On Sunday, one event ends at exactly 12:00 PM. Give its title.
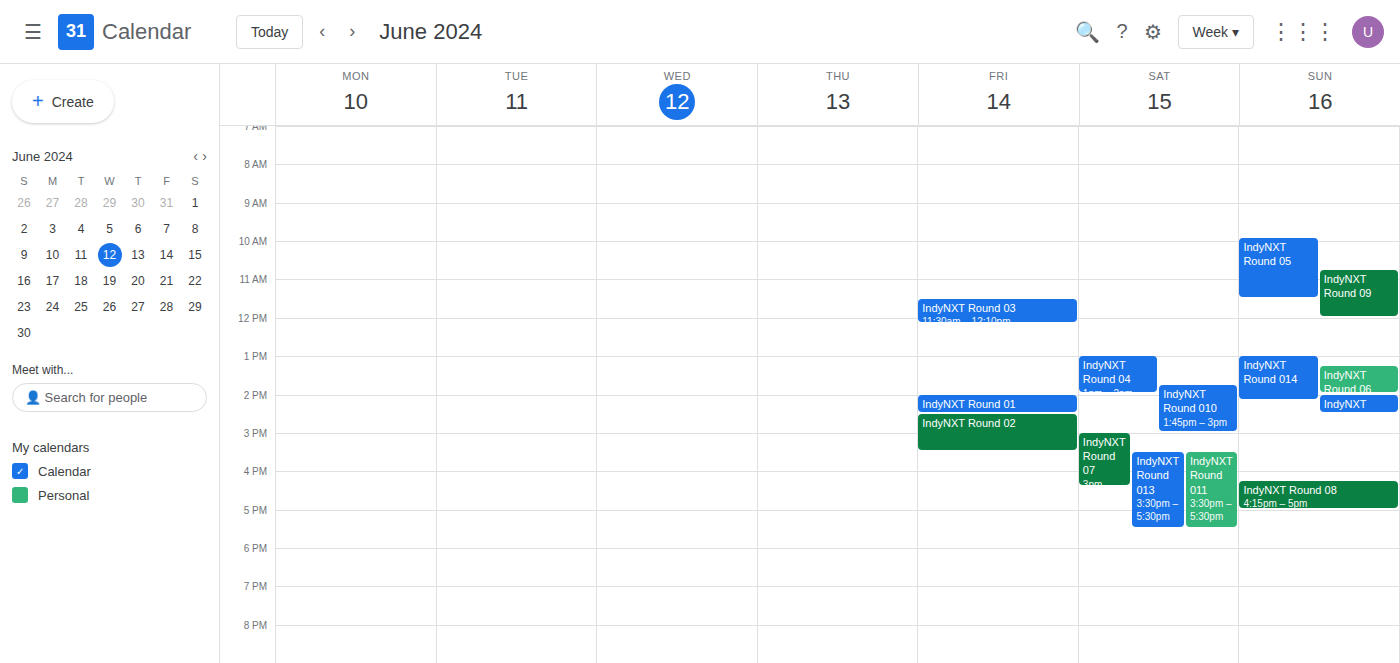
"IndyNXT Round 09"